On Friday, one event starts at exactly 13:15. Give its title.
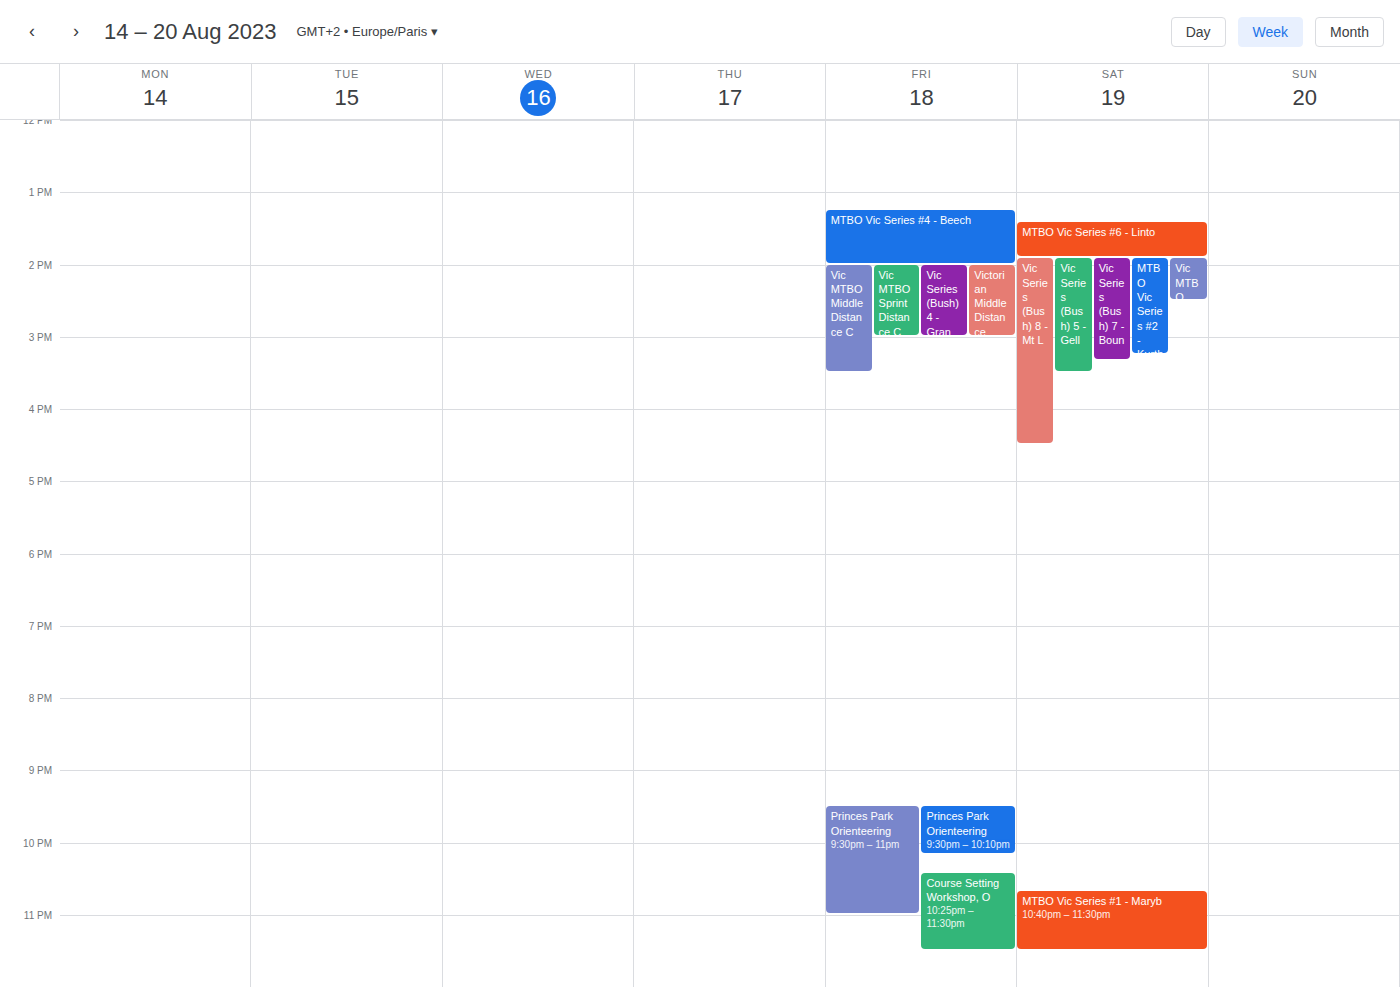
"MTBO Vic Series #4 - Beech"